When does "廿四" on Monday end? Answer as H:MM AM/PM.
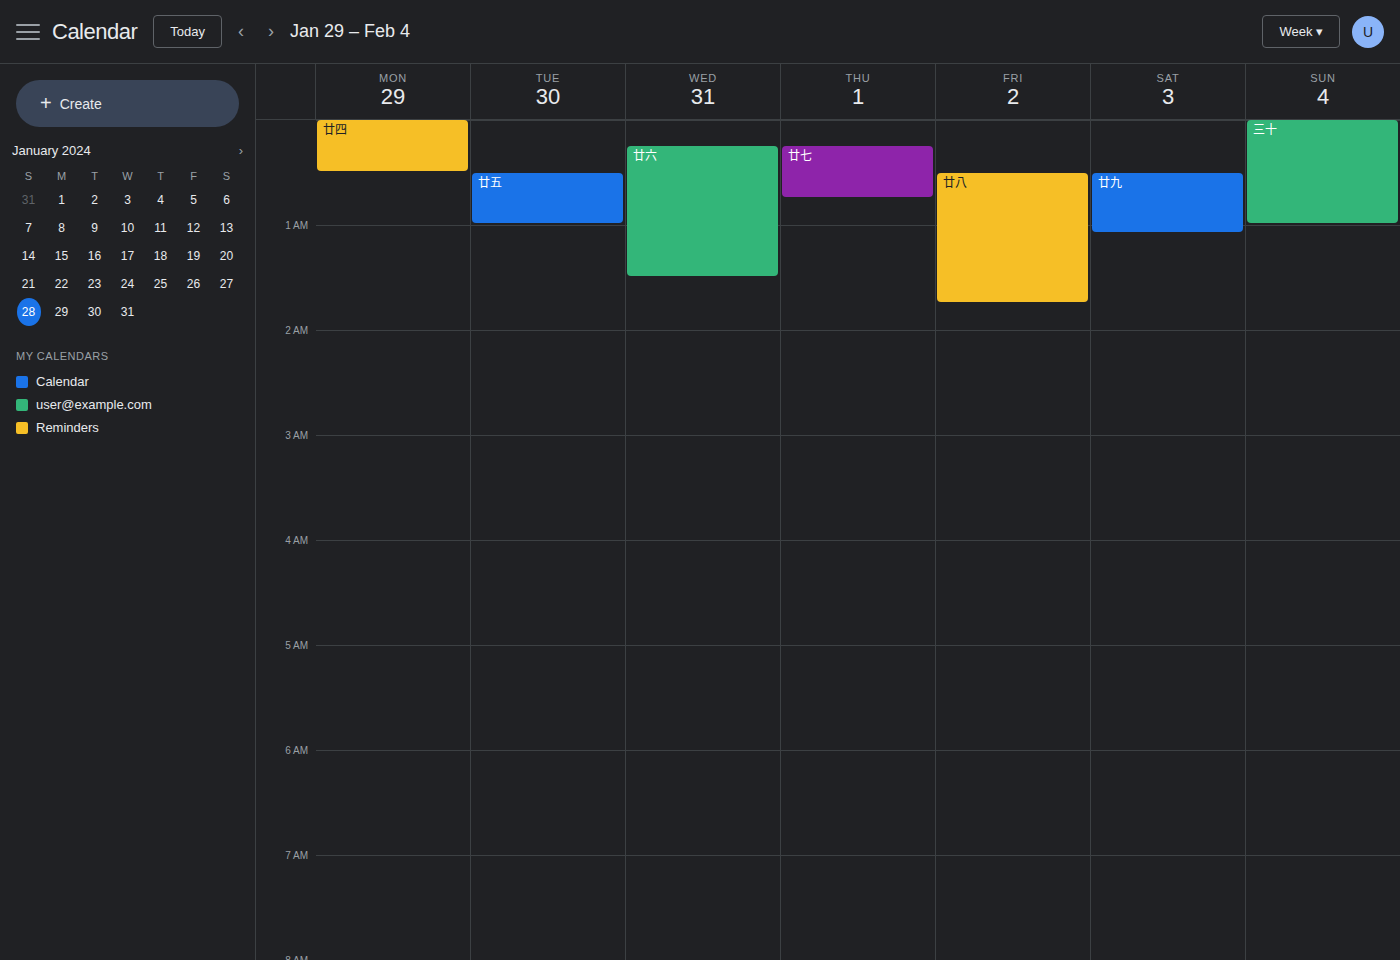
12:30 AM